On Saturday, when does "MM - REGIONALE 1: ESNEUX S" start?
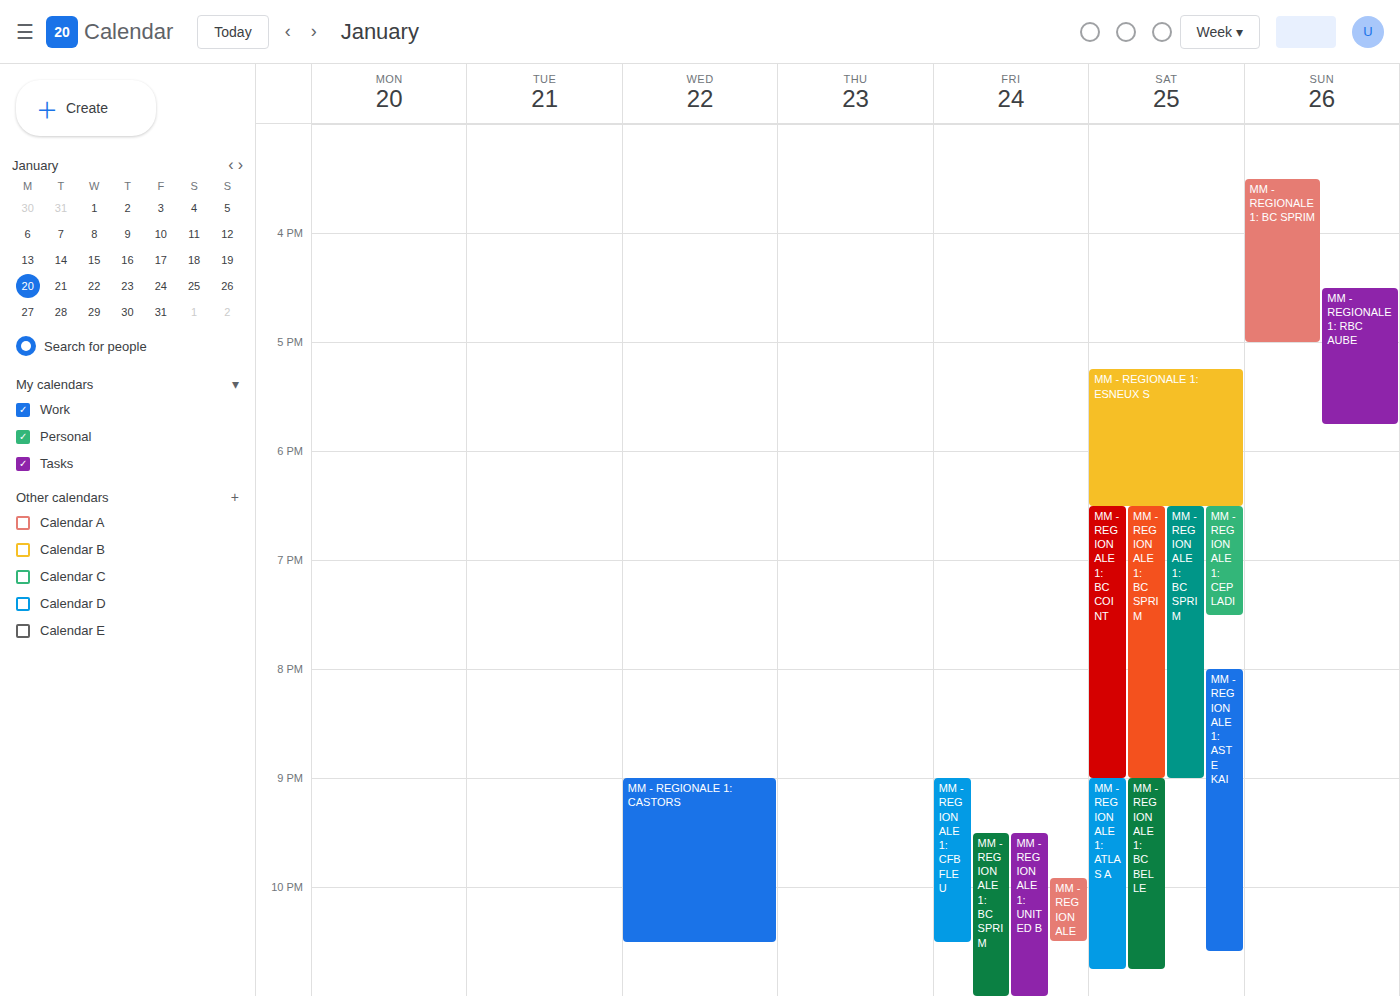
5:15 PM